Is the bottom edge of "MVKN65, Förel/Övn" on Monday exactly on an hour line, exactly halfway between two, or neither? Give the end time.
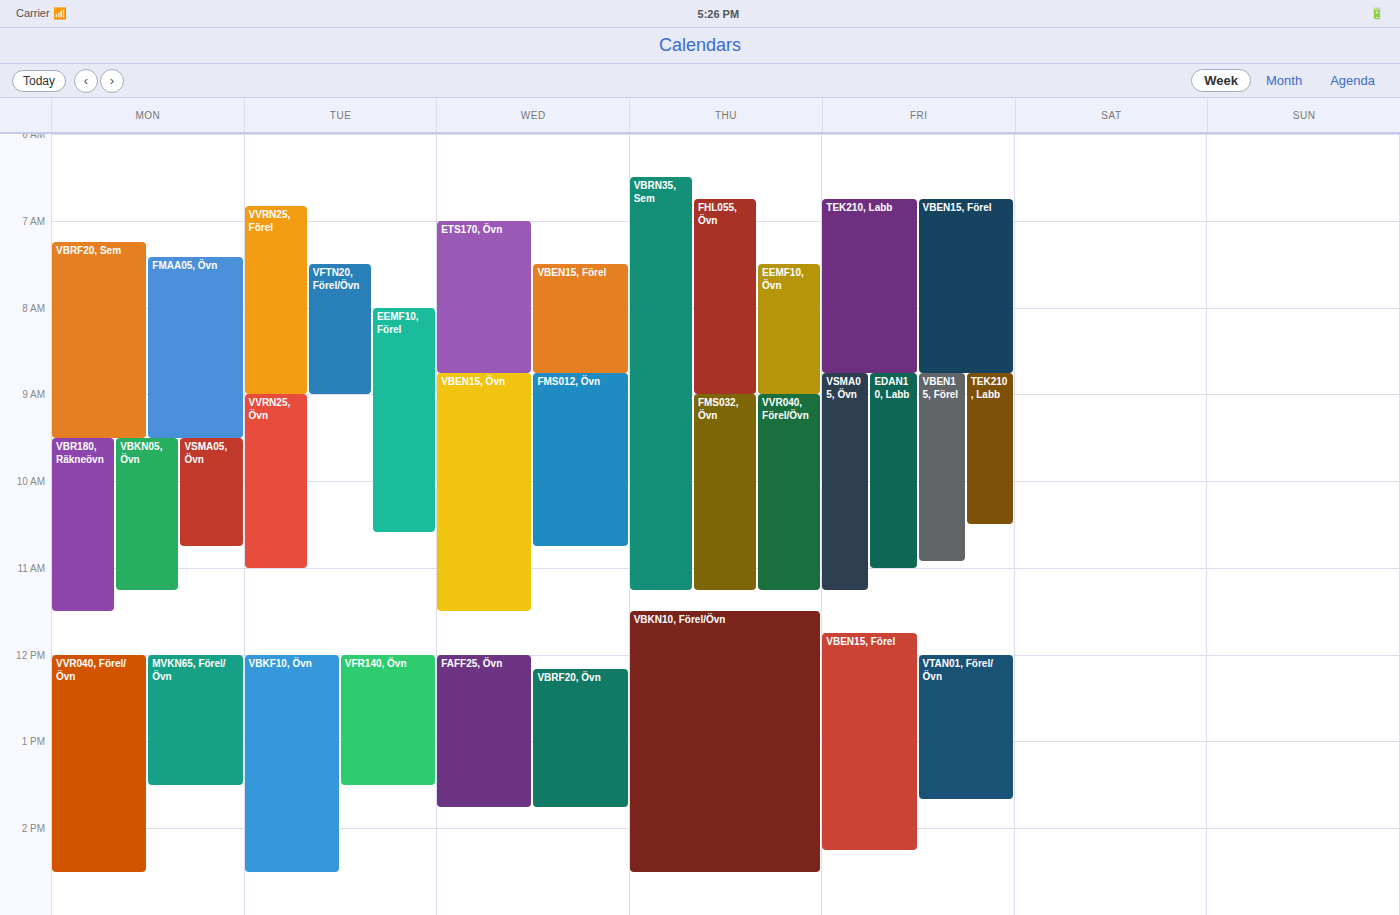
1:30 PM -- halfway between the 1 PM and 2 PM lines.